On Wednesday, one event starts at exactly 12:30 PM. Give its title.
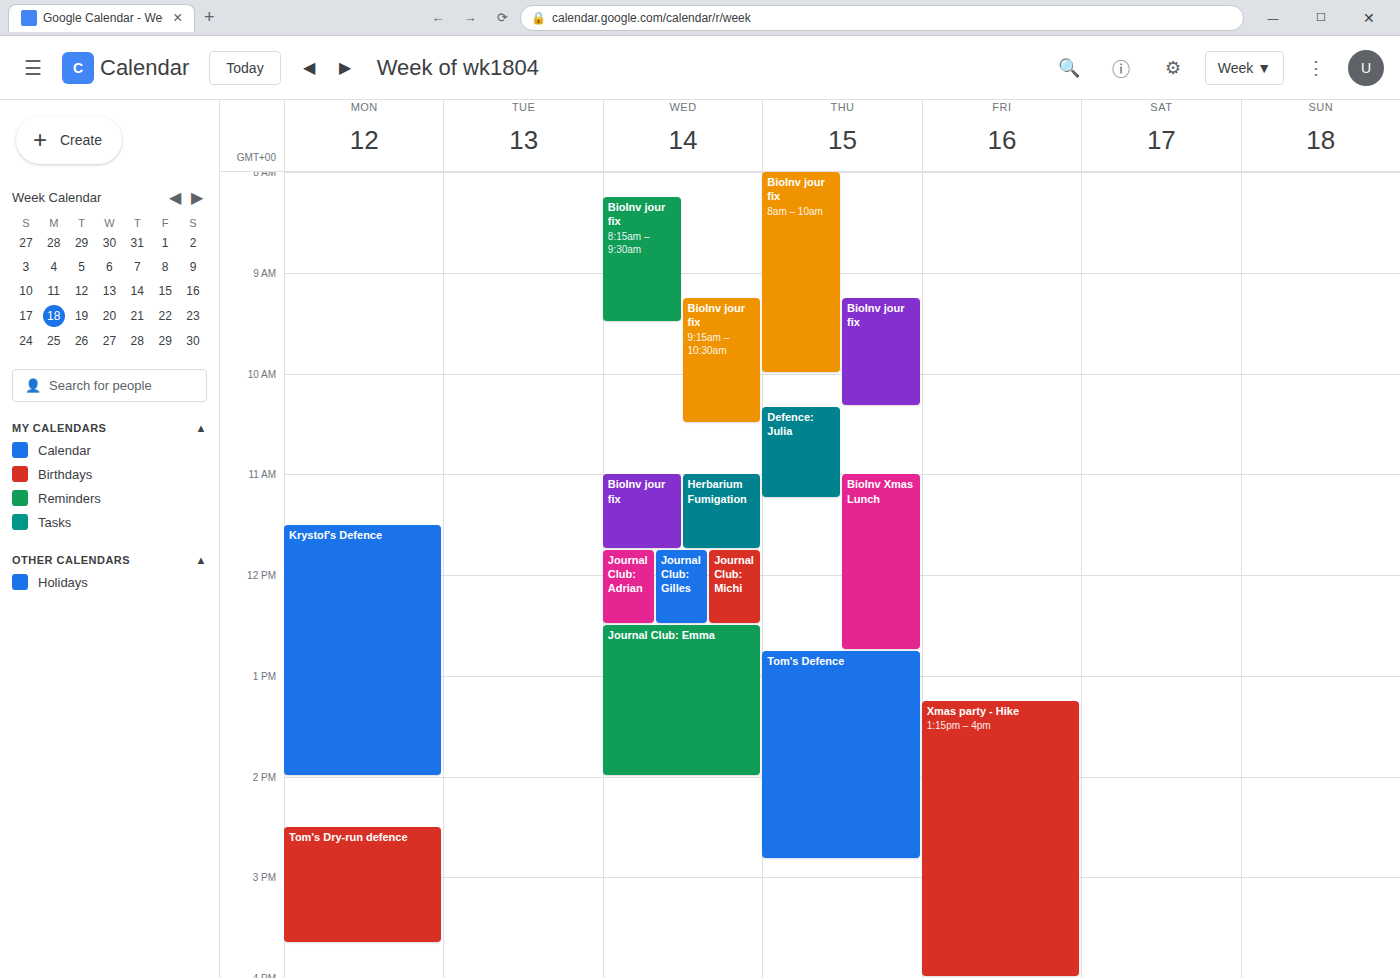
"Journal Club: Emma"